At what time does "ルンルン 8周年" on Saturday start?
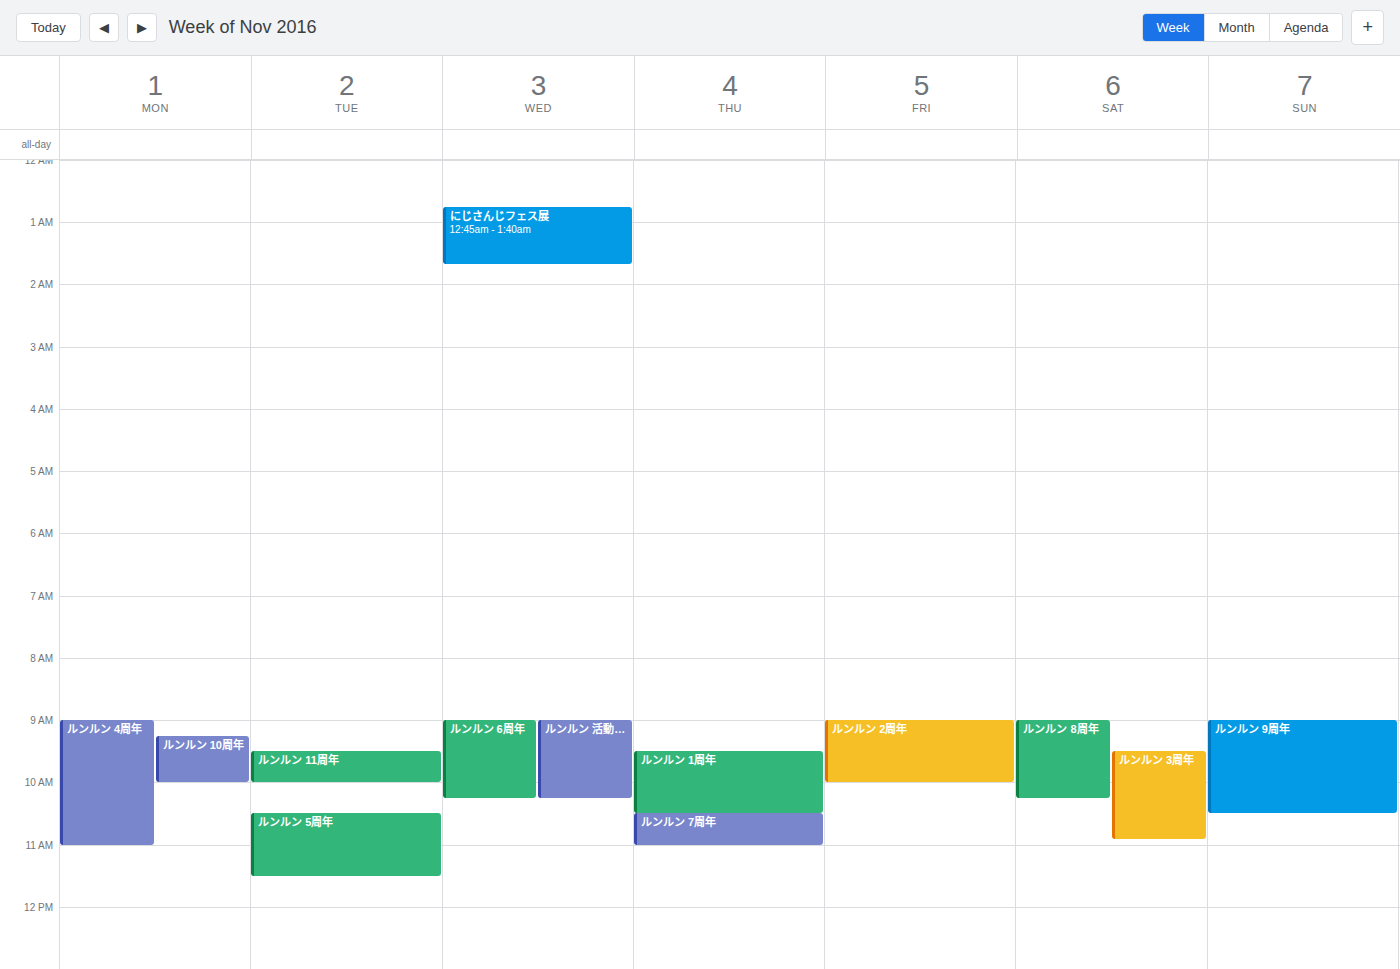
9:00 AM